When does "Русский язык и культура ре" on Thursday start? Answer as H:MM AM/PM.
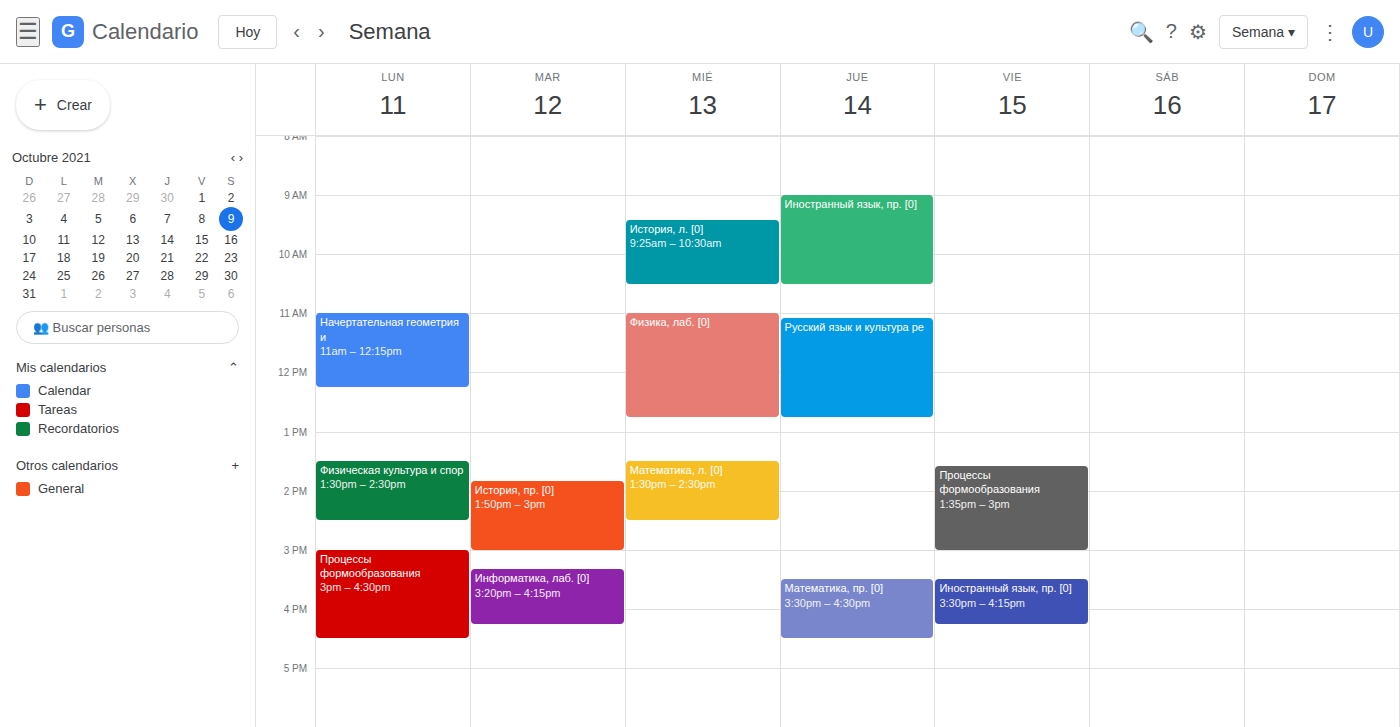
11:05 AM